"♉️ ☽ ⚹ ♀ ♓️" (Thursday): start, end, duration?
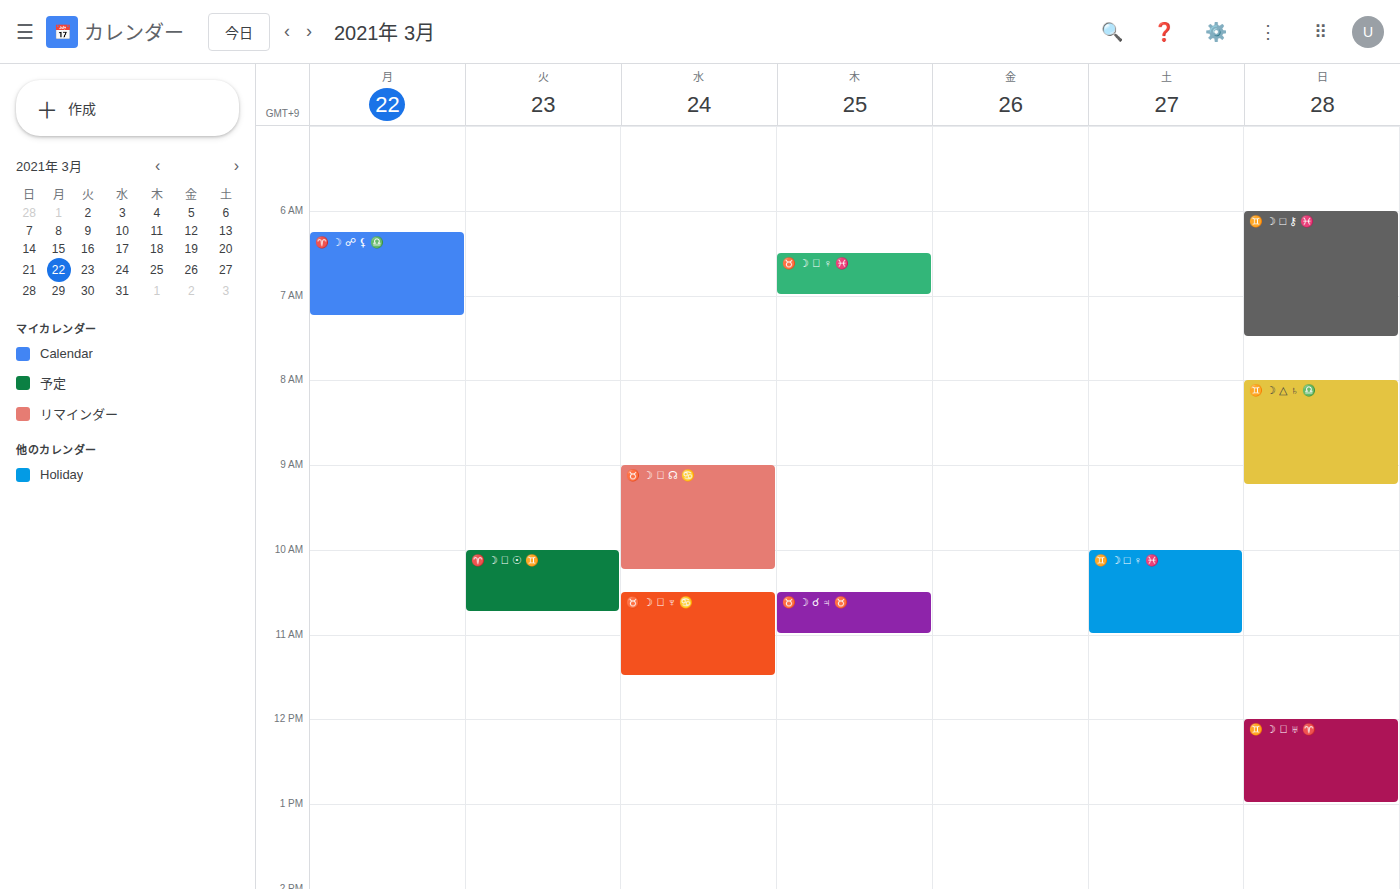
6:30 AM to 7:00 AM, 30 minutes